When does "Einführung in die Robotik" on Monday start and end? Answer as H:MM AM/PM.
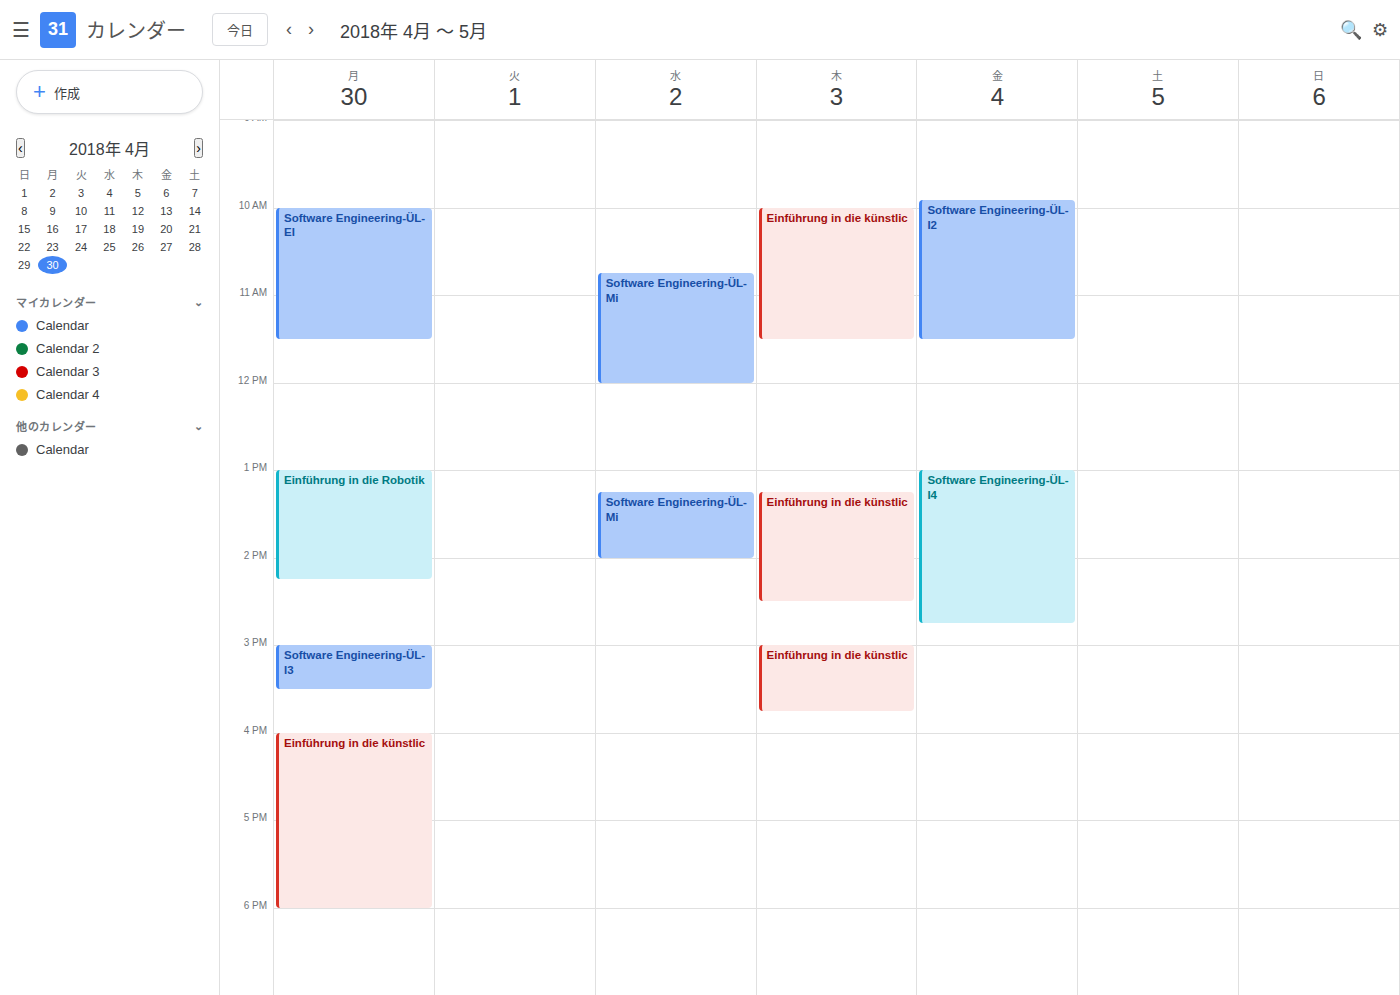
1:00 PM to 2:15 PM